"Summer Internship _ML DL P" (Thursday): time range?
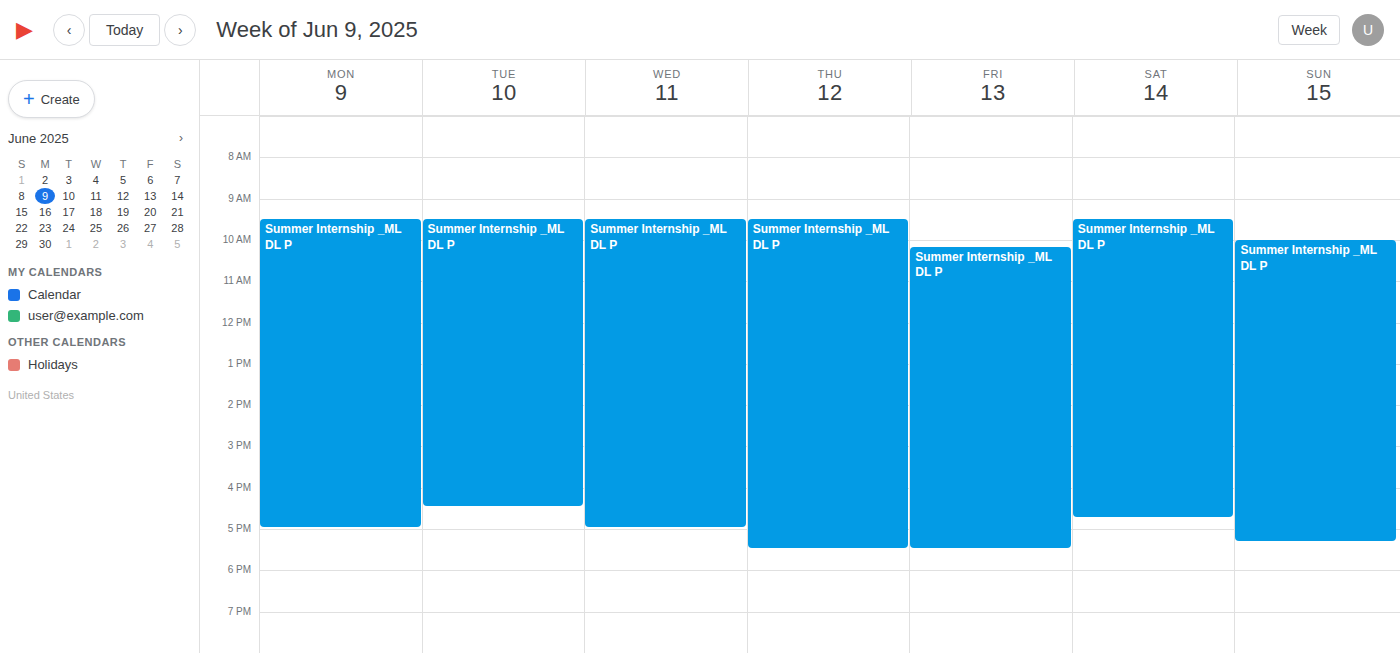
9:30 AM to 5:30 PM